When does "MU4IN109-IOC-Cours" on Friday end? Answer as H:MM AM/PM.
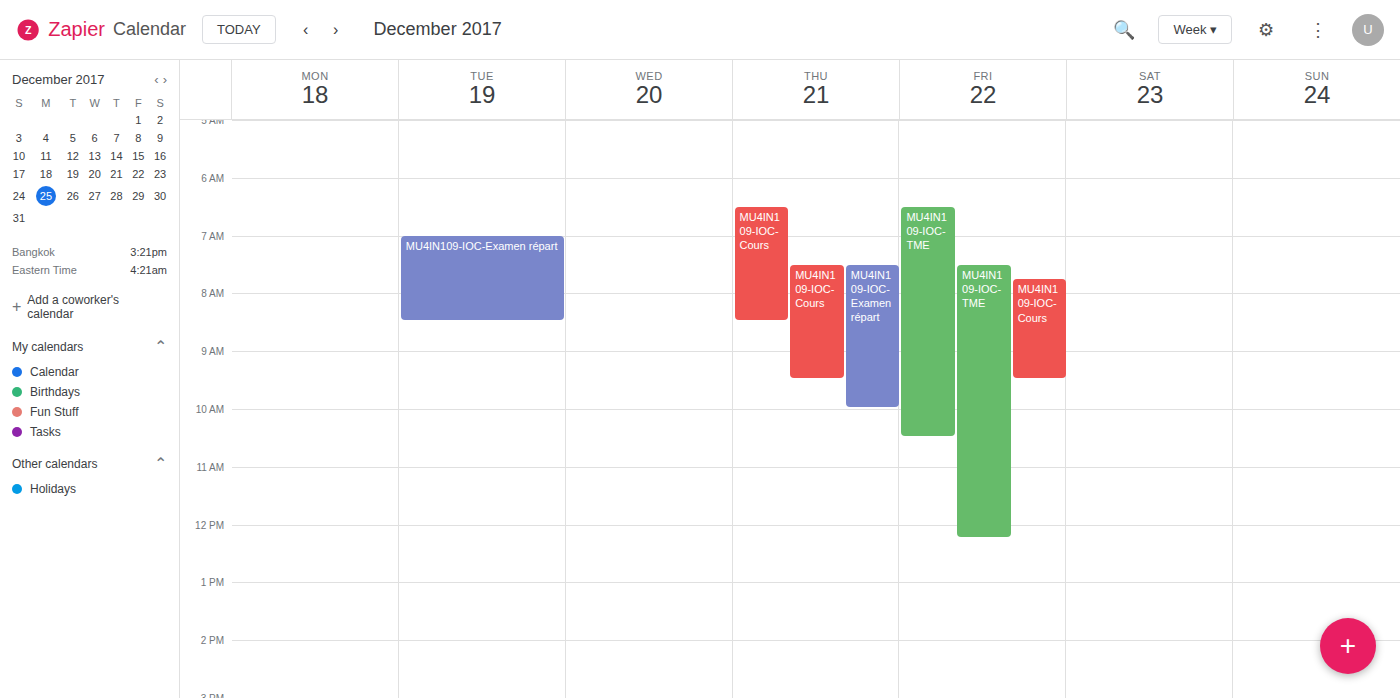
9:30 AM